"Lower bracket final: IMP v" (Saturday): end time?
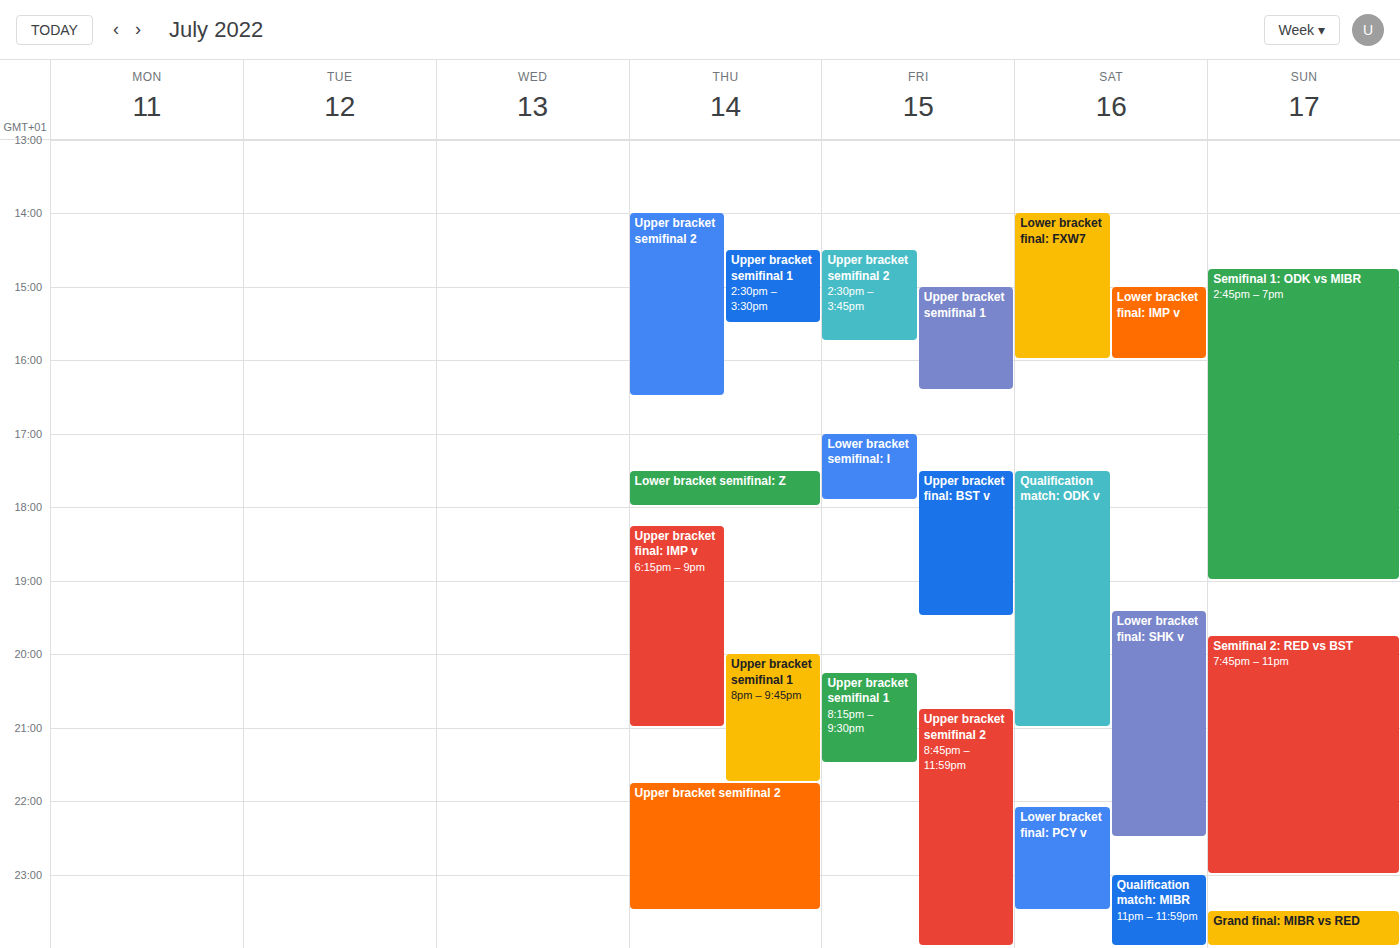
4:00 PM